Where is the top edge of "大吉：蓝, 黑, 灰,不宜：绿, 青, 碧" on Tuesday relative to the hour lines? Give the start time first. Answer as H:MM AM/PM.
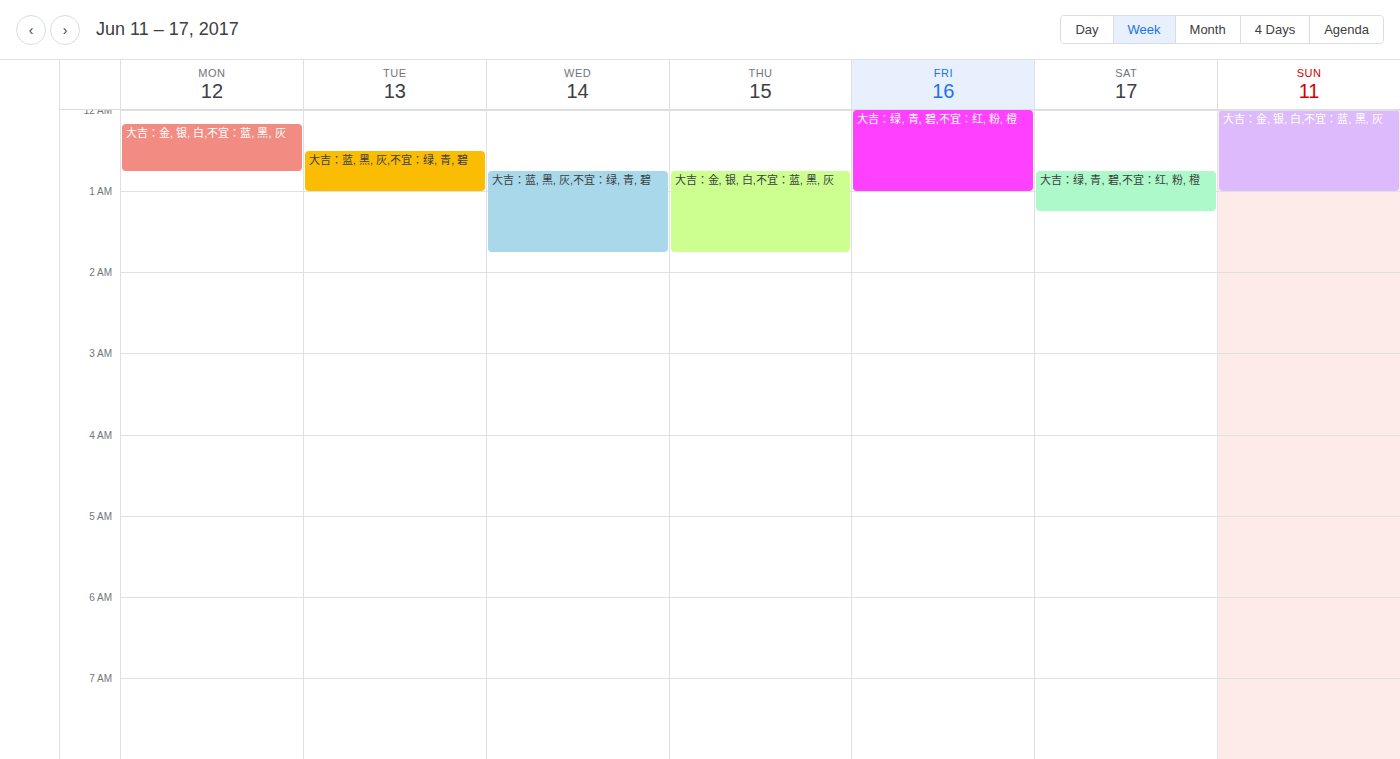
12:30 AM -- halfway between the 12 AM and 1 AM lines.